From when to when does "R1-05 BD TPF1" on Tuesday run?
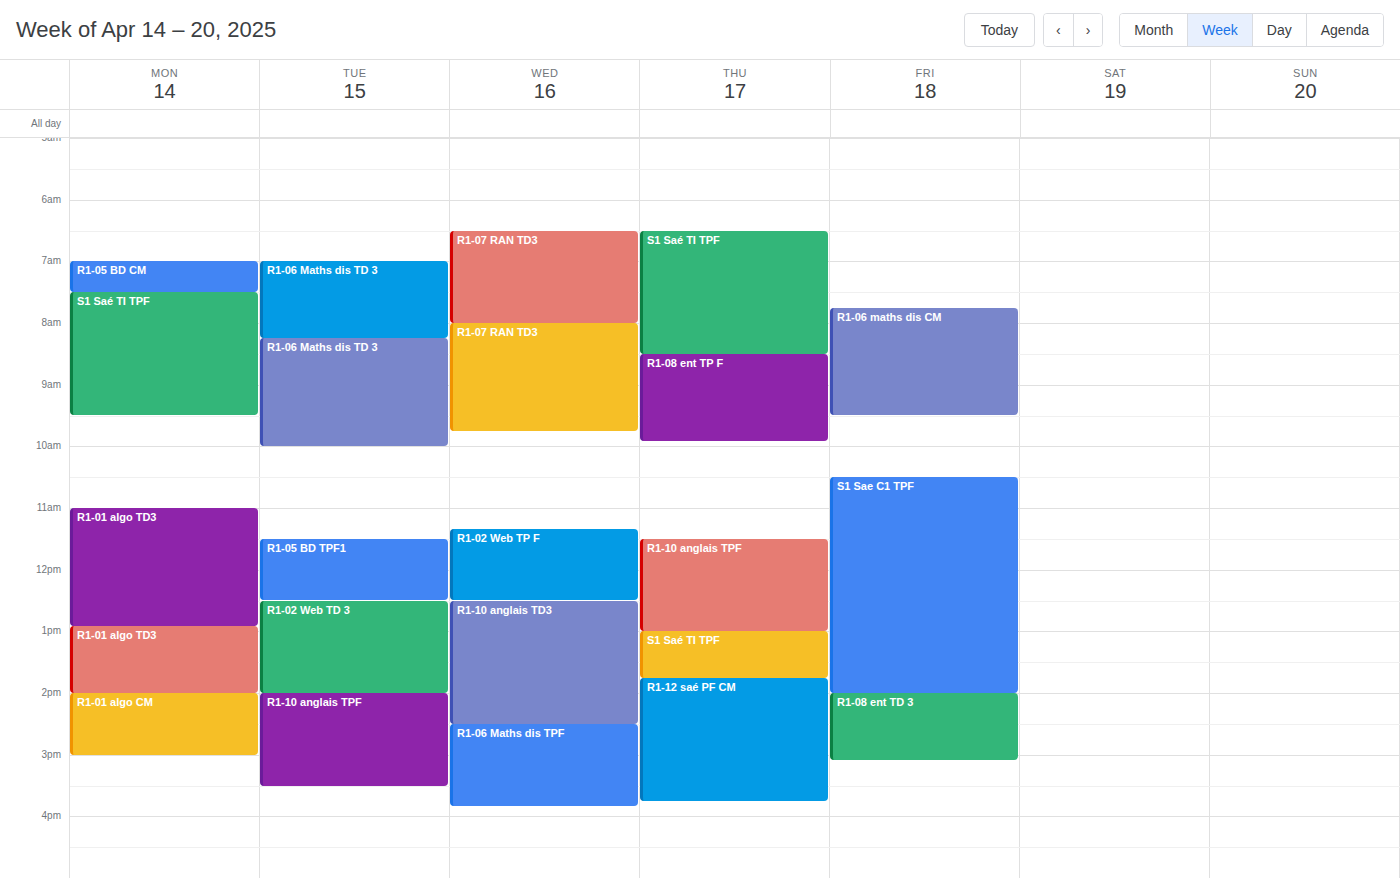
11:30 AM to 12:30 PM